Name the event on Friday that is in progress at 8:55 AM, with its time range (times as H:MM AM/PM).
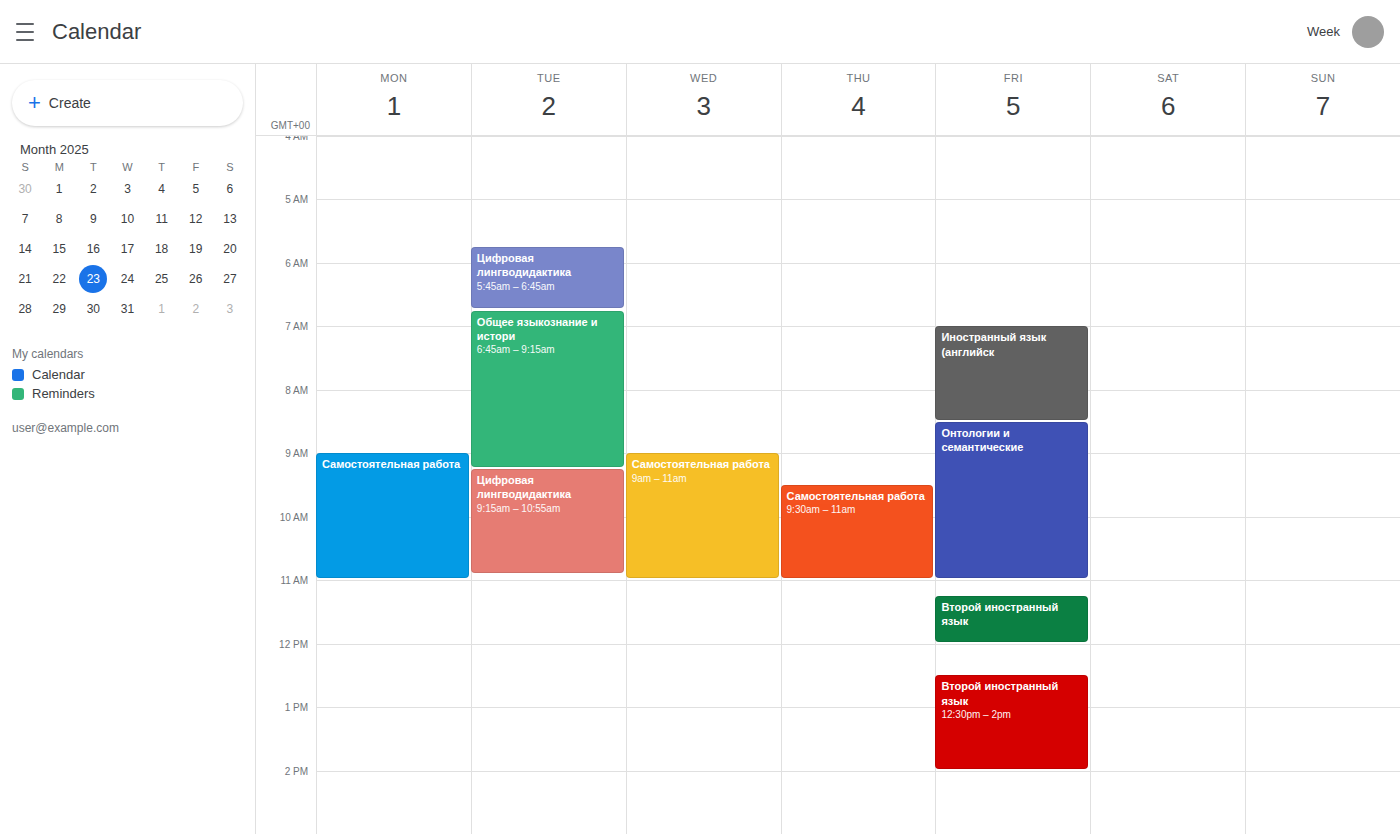
"Онтологии и семантические", 8:30 AM to 11:00 AM